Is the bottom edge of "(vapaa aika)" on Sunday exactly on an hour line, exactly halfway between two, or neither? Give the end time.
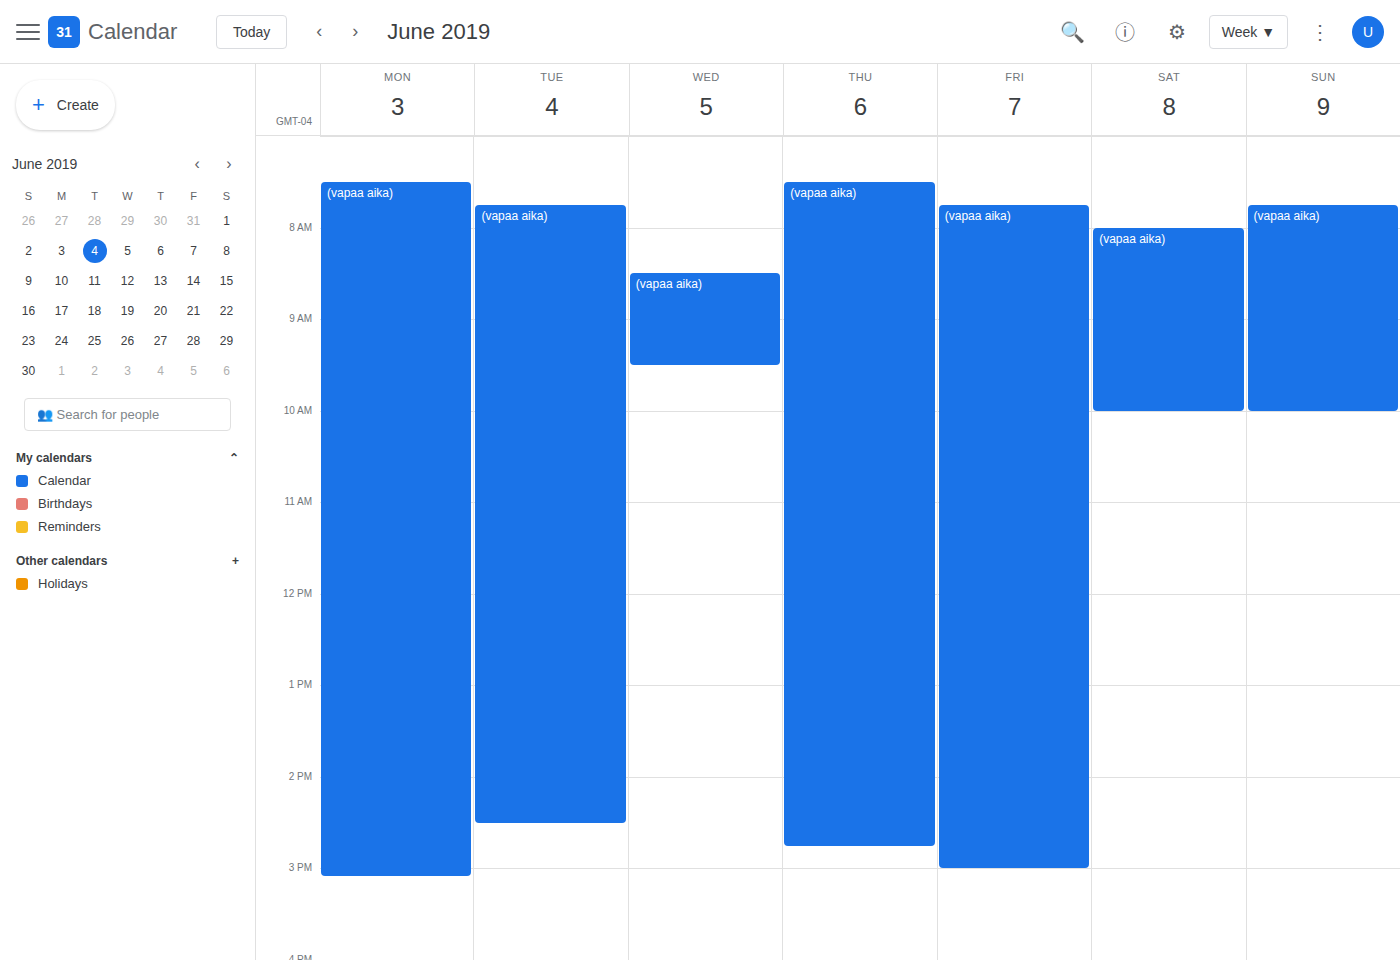
10:00 AM -- exactly on the 10 AM line.